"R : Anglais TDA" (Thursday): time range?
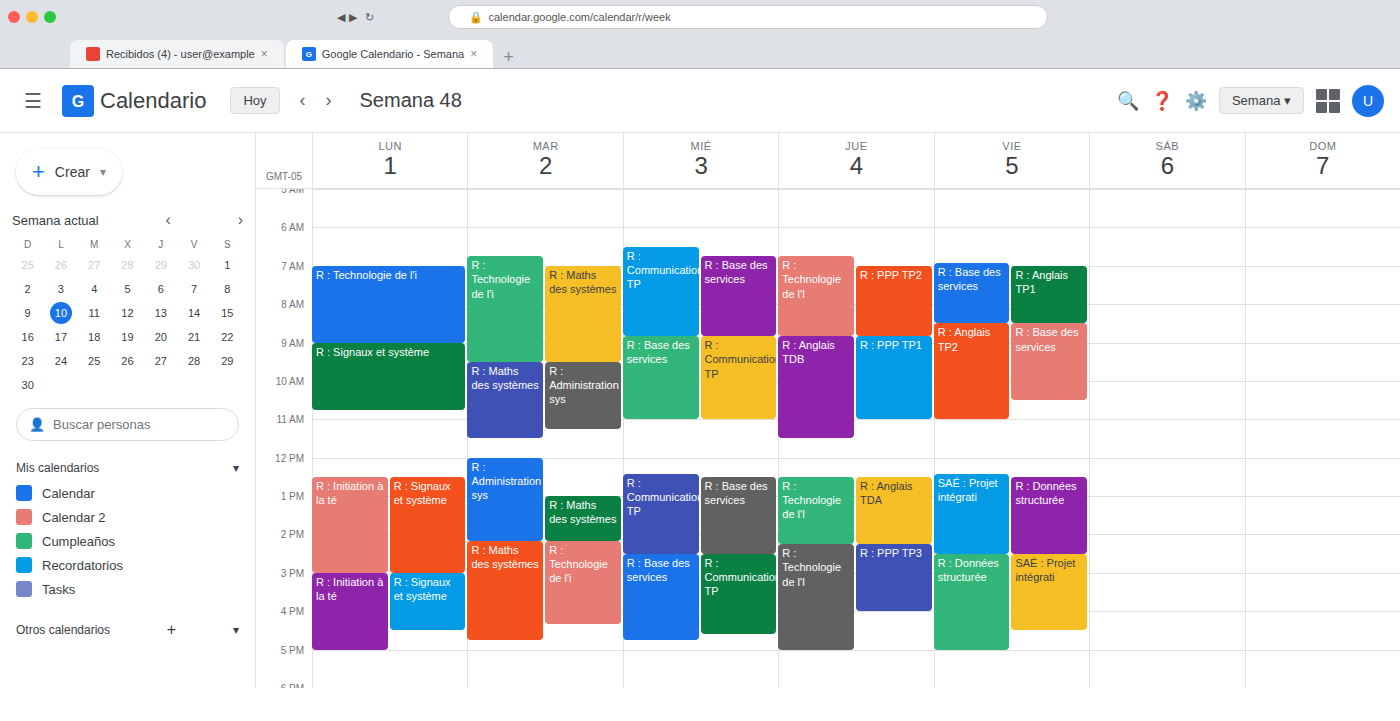
12:30 PM to 2:15 PM